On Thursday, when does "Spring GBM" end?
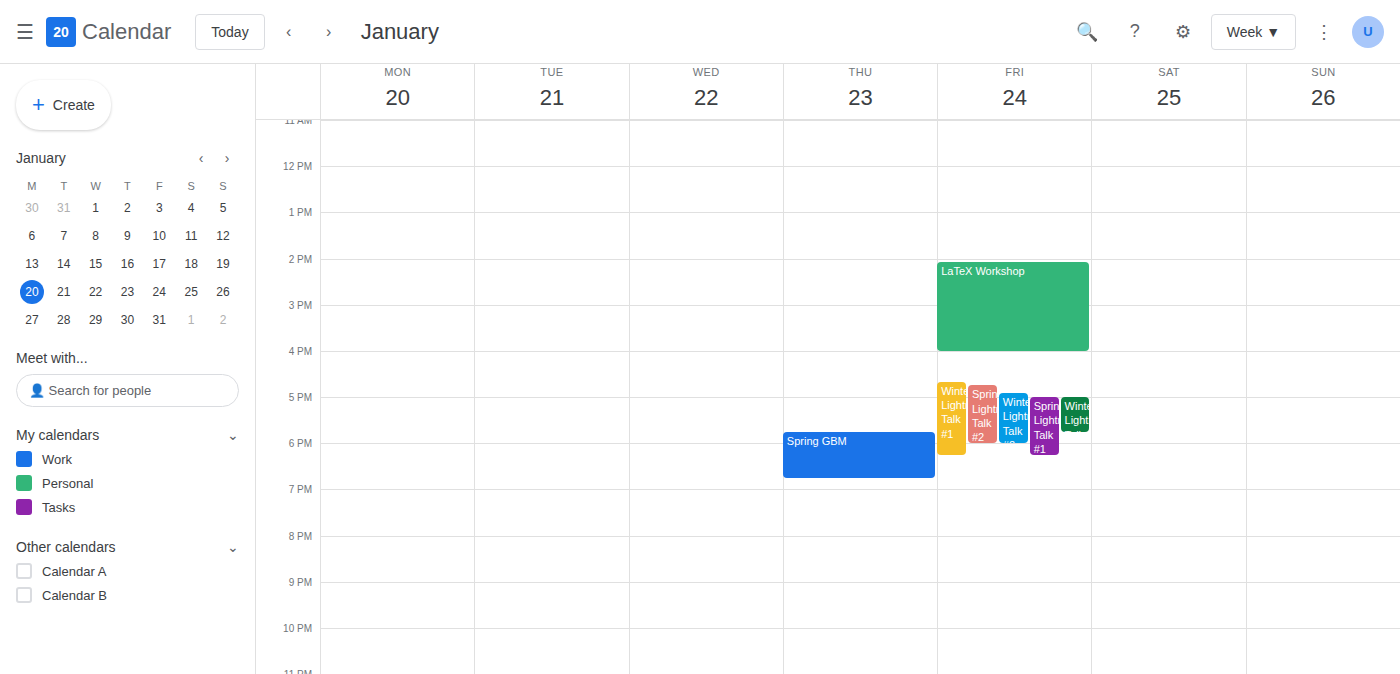
6:45 PM